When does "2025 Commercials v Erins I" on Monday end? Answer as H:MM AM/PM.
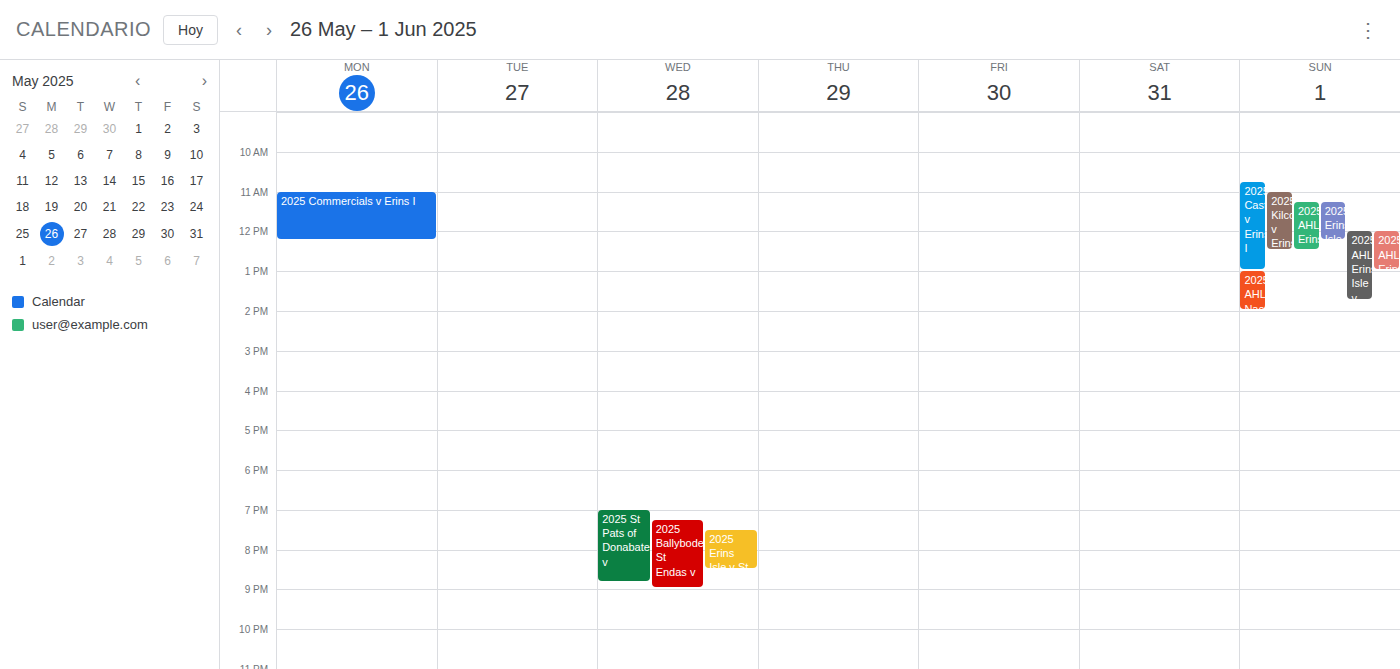
12:15 PM